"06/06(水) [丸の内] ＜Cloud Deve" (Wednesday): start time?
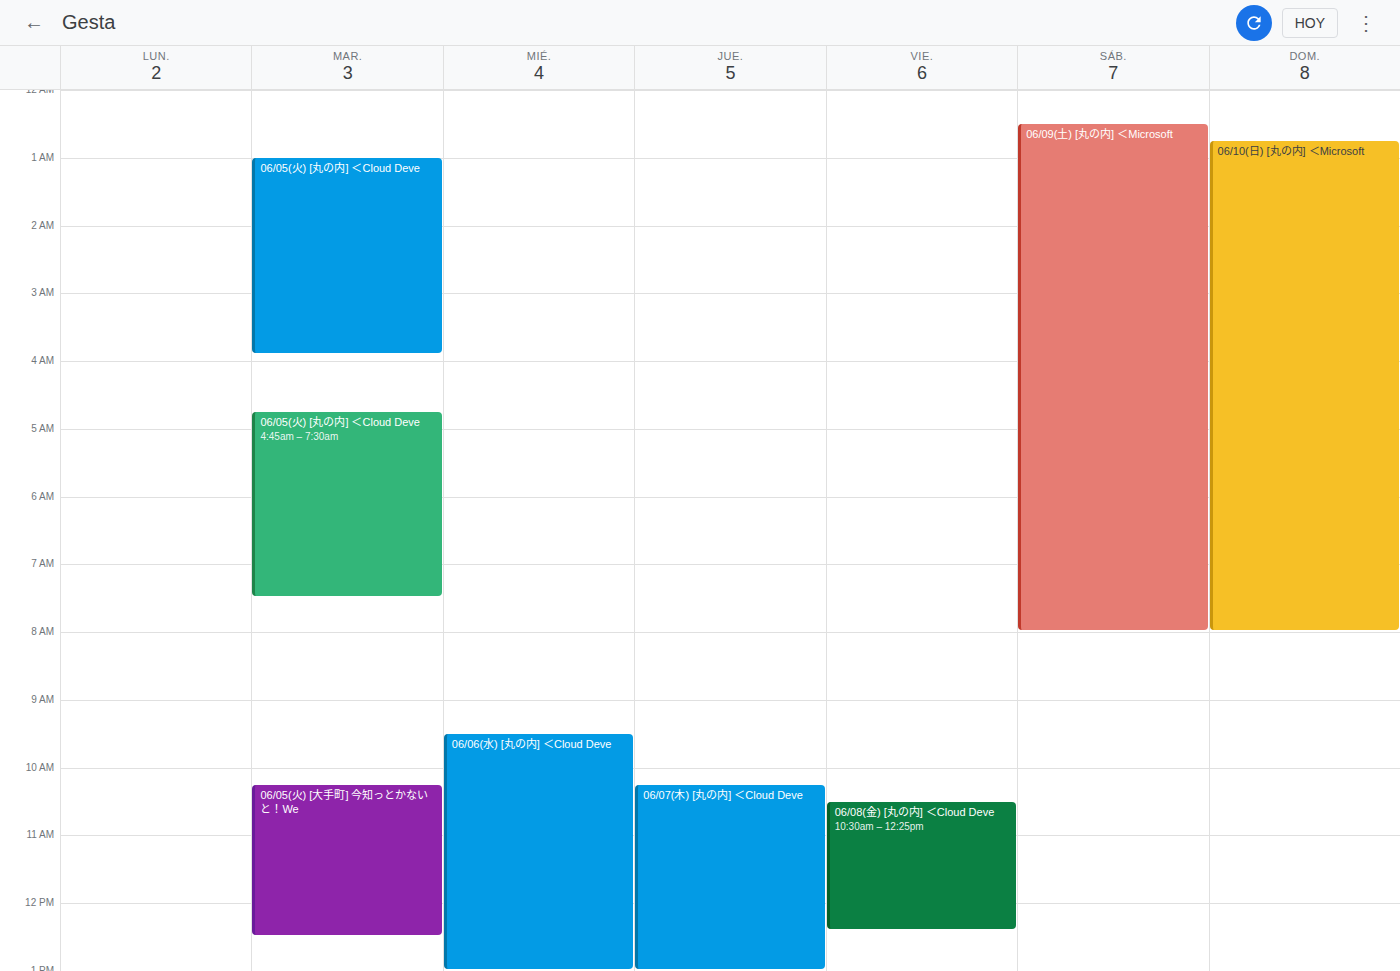
9:30 AM